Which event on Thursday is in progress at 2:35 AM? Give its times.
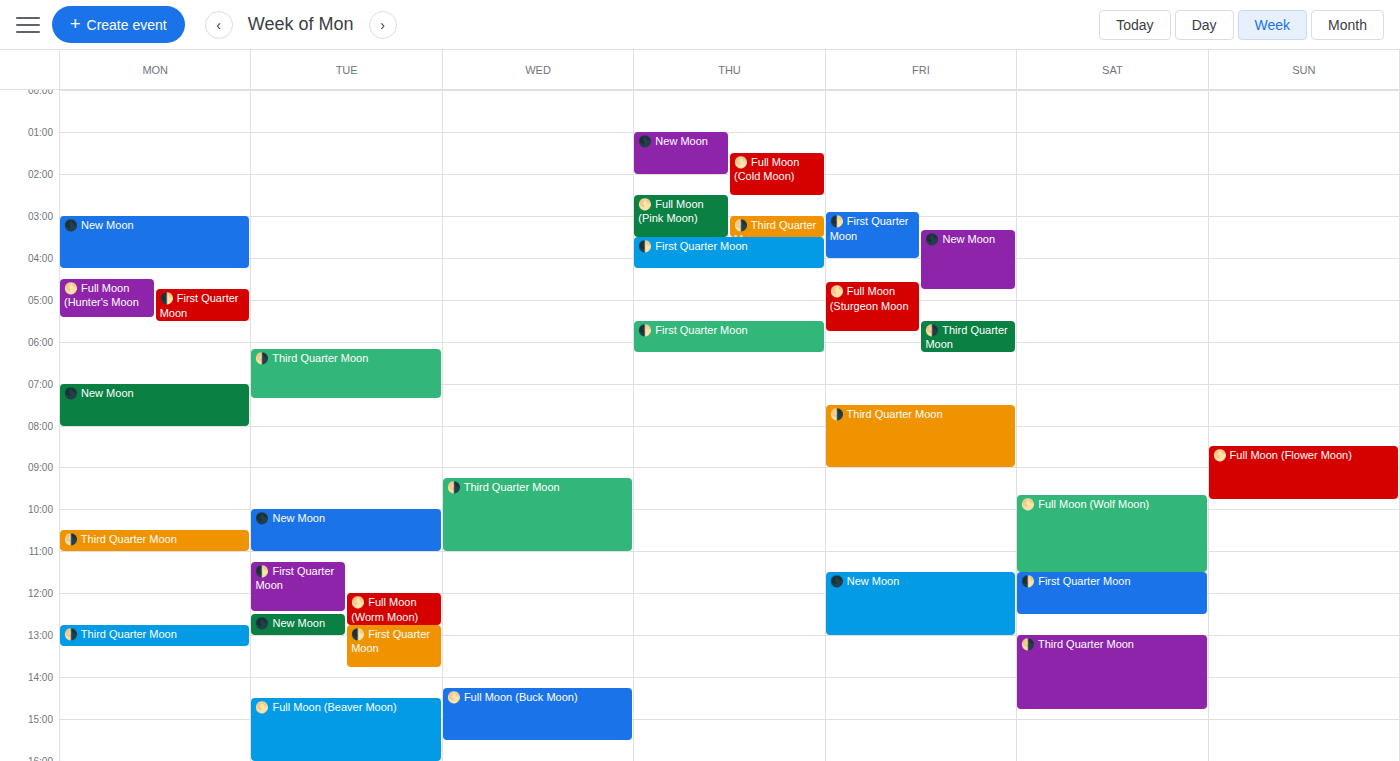
"🌕 Full Moon (Pink Moon)", 2:30 AM to 3:30 AM